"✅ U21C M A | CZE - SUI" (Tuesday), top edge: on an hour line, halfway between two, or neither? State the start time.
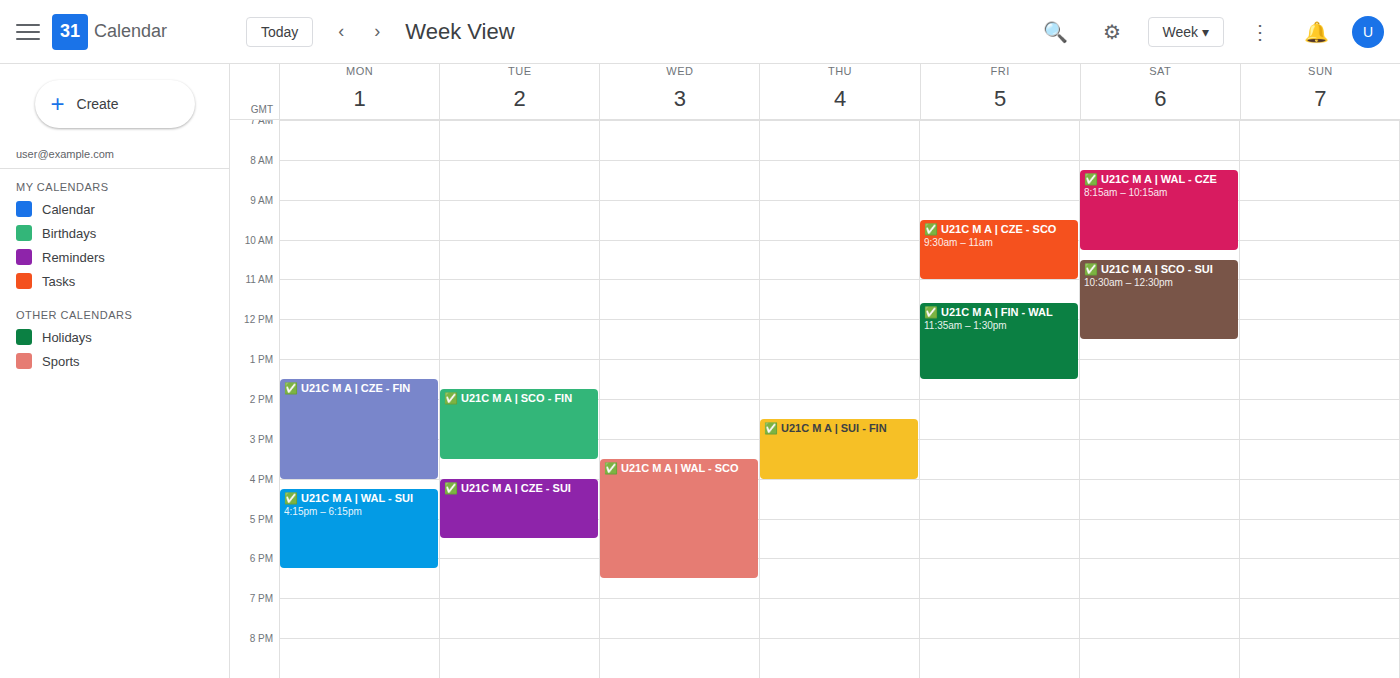
16:00 -- exactly on the 16:00 line.